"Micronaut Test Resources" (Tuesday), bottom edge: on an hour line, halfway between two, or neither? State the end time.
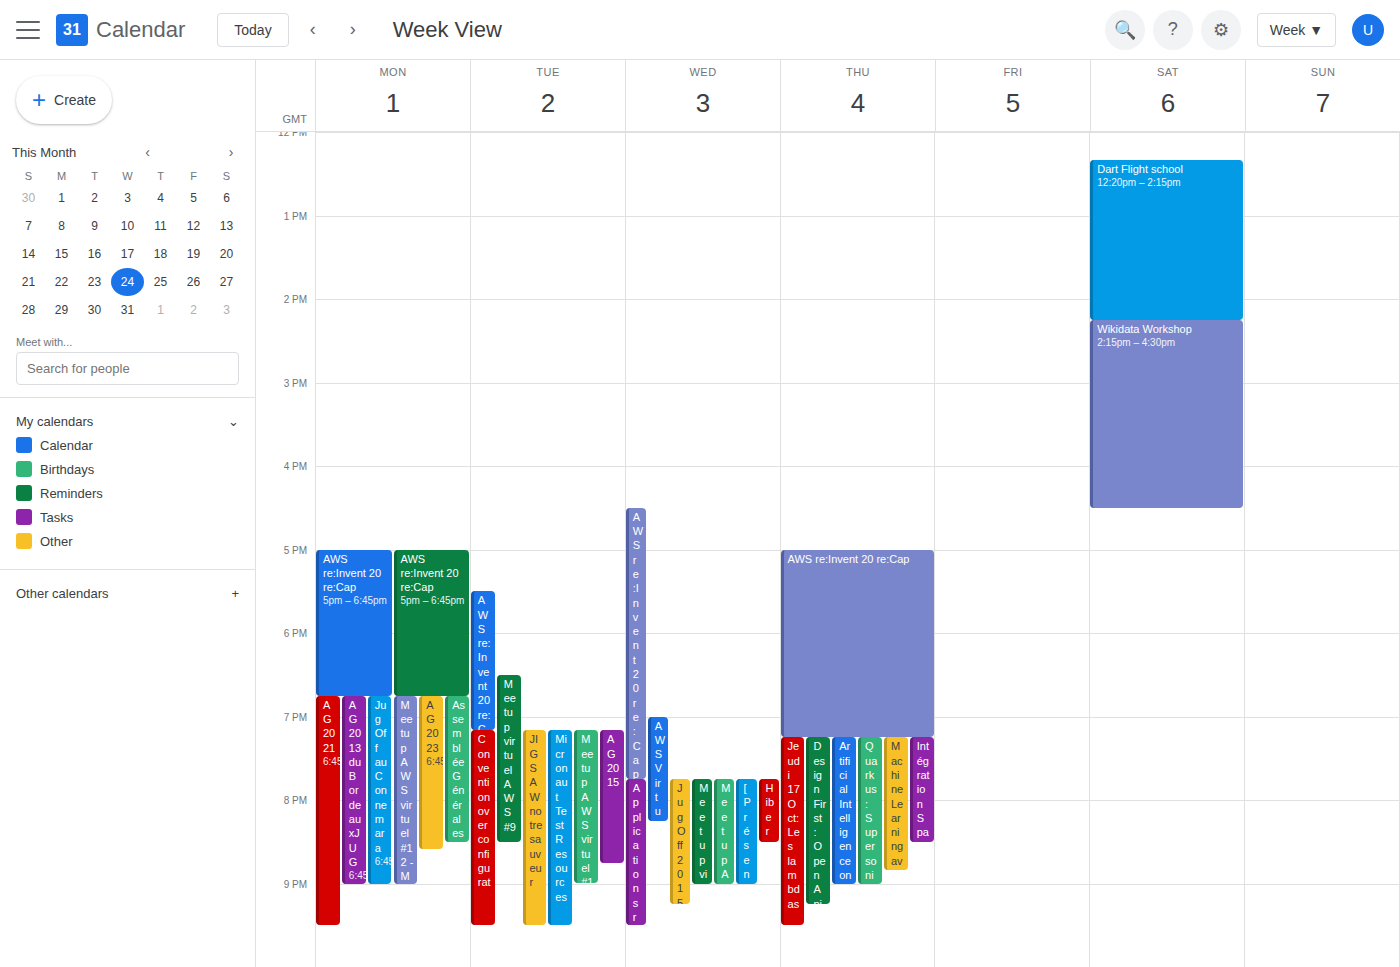
9:30 PM -- halfway between the 9 PM and 10 PM lines.